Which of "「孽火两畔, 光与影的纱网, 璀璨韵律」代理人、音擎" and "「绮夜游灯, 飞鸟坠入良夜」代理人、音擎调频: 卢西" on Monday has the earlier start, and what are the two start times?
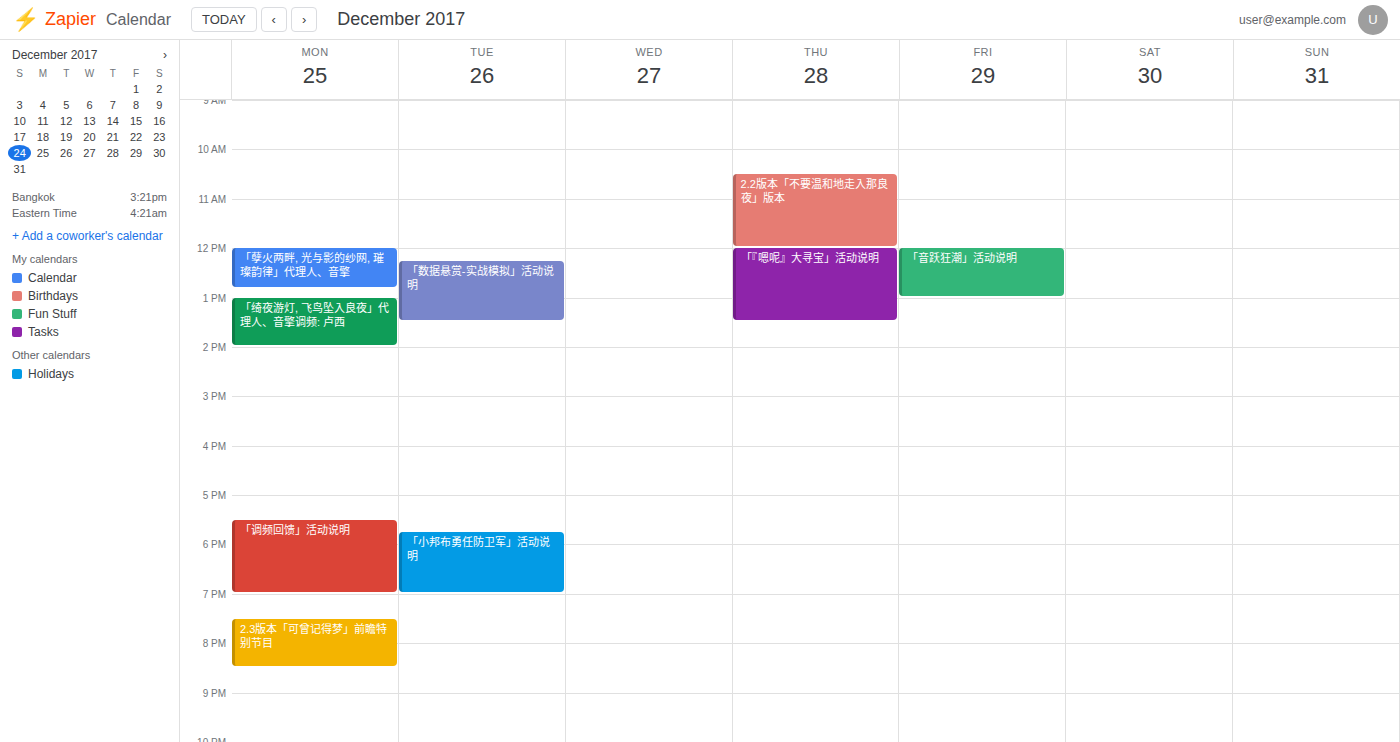
"「孽火两畔, 光与影的纱网, 璀璨韵律」代理人、音擎" 12:00 PM; "「绮夜游灯, 飞鸟坠入良夜」代理人、音擎调频: 卢西" 1:00 PM.